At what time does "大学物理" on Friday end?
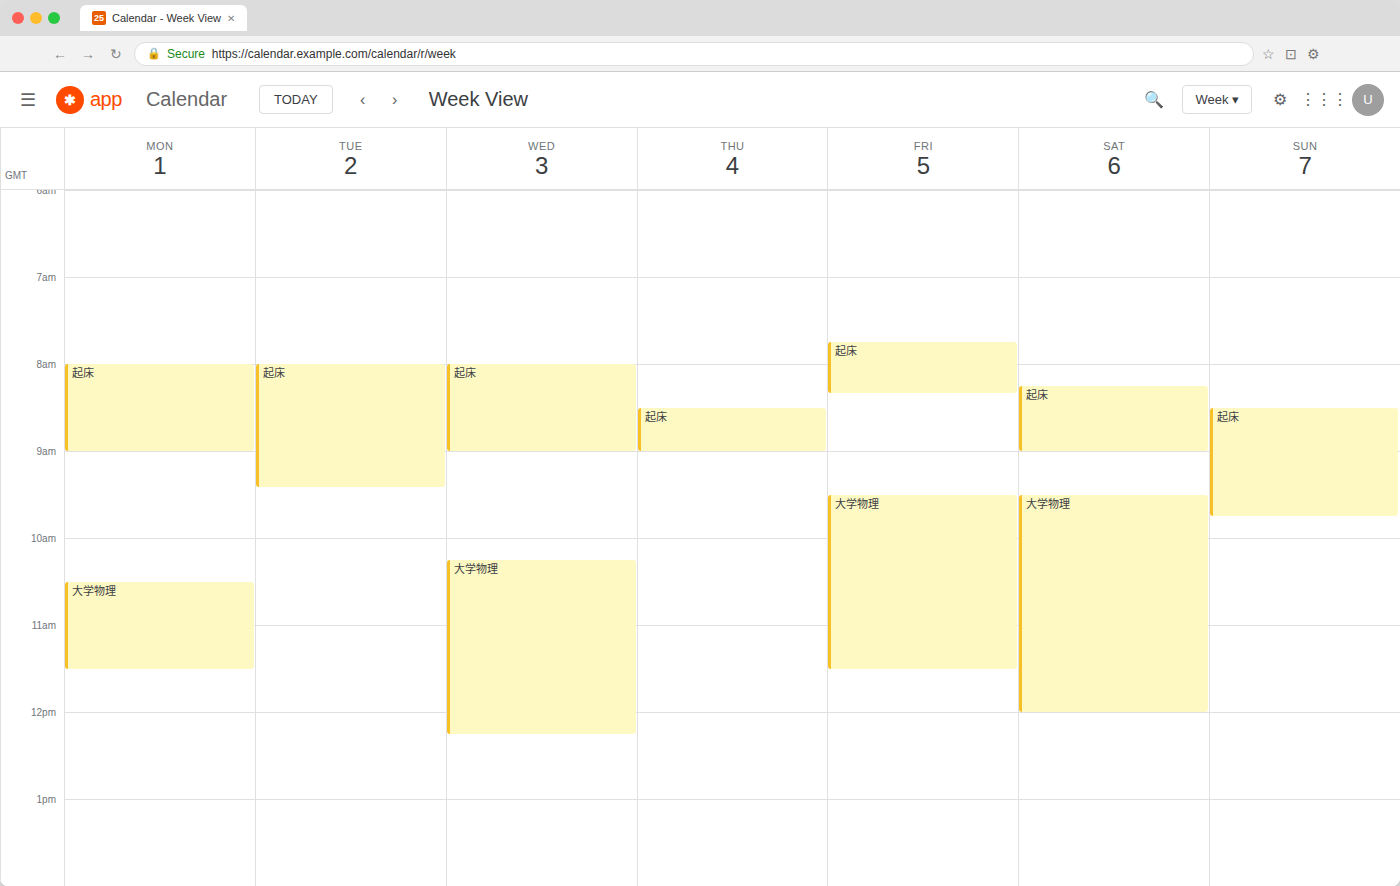
11:30 AM